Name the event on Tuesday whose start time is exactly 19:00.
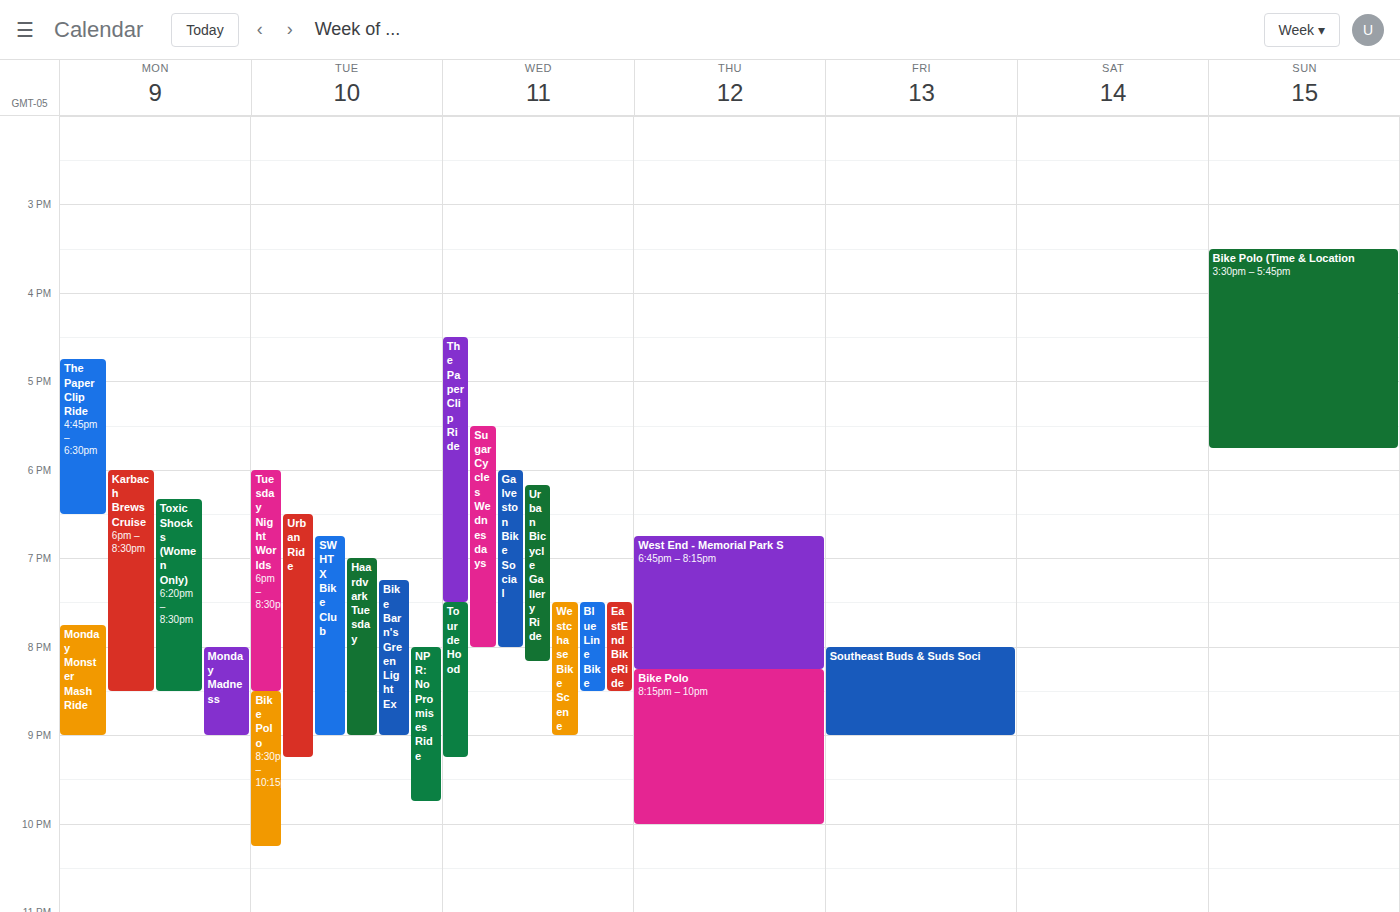
"Haardvark Tuesday"